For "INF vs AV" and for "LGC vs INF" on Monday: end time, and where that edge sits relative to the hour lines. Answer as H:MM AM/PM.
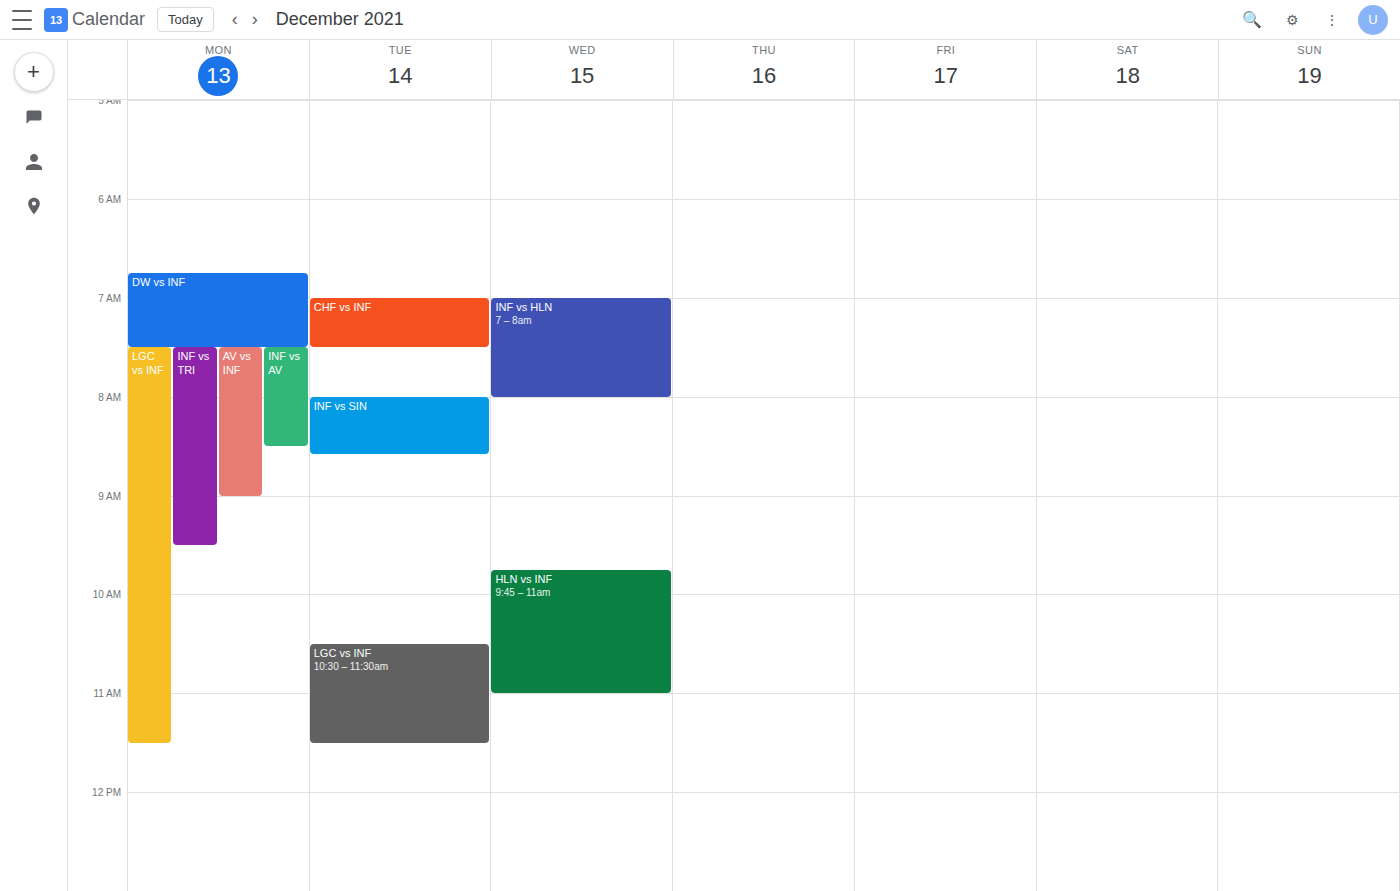
"INF vs AV": 8:30 AM, halfway between the 8 AM and 9 AM lines. "LGC vs INF": 11:30 AM, halfway between the 11 AM and 12 PM lines.